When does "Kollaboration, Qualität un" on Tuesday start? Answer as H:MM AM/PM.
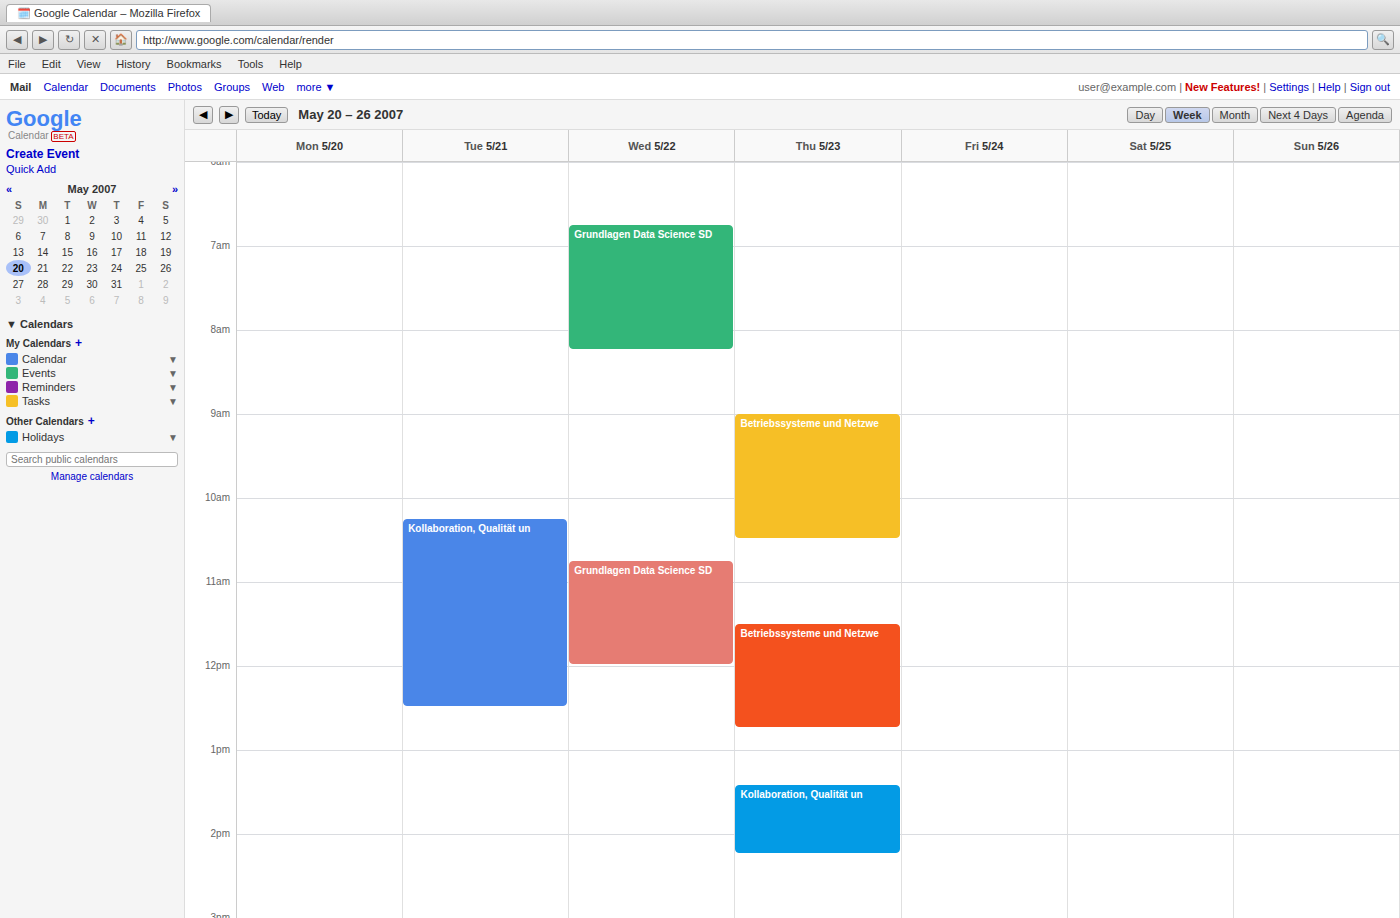
10:15 AM